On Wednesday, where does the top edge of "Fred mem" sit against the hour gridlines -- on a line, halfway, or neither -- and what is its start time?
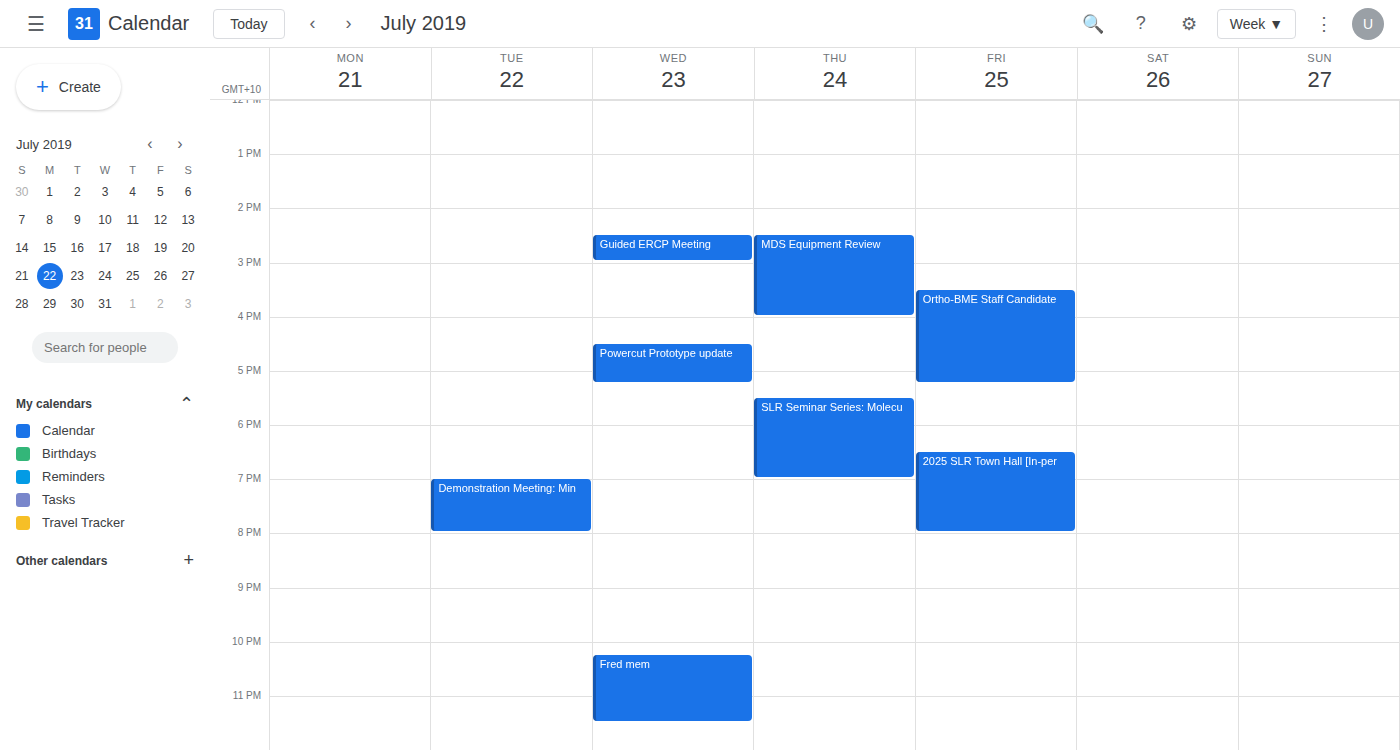
22:15 -- neither: a quarter of the way from the 22:00 line to the 23:00 line.